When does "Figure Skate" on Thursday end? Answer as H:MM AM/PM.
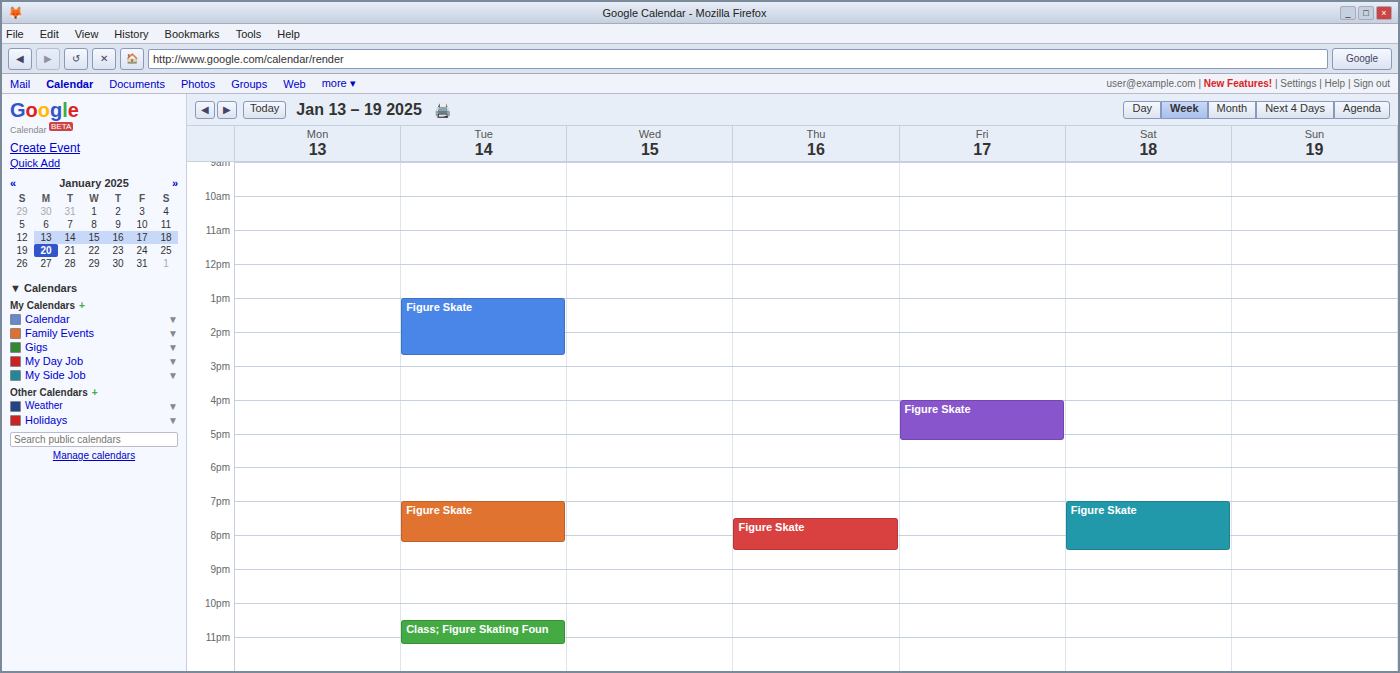
8:30 PM